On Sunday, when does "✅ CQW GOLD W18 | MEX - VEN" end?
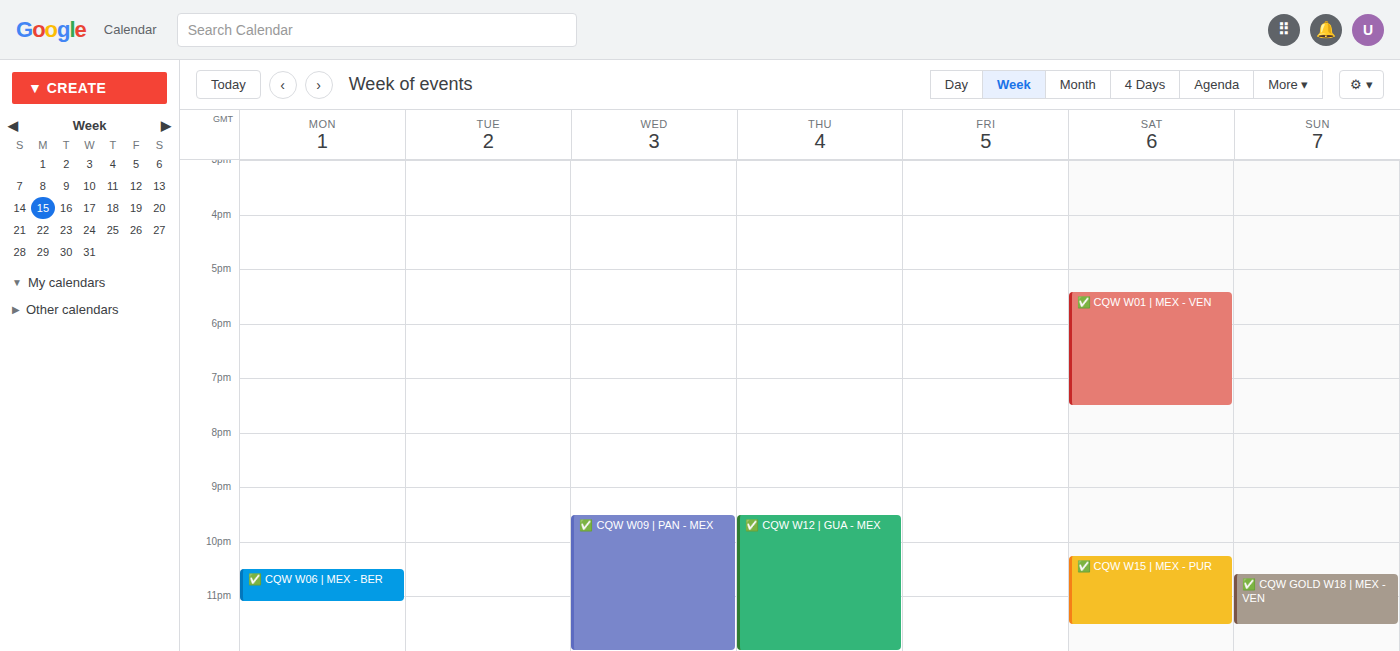
11:30 PM